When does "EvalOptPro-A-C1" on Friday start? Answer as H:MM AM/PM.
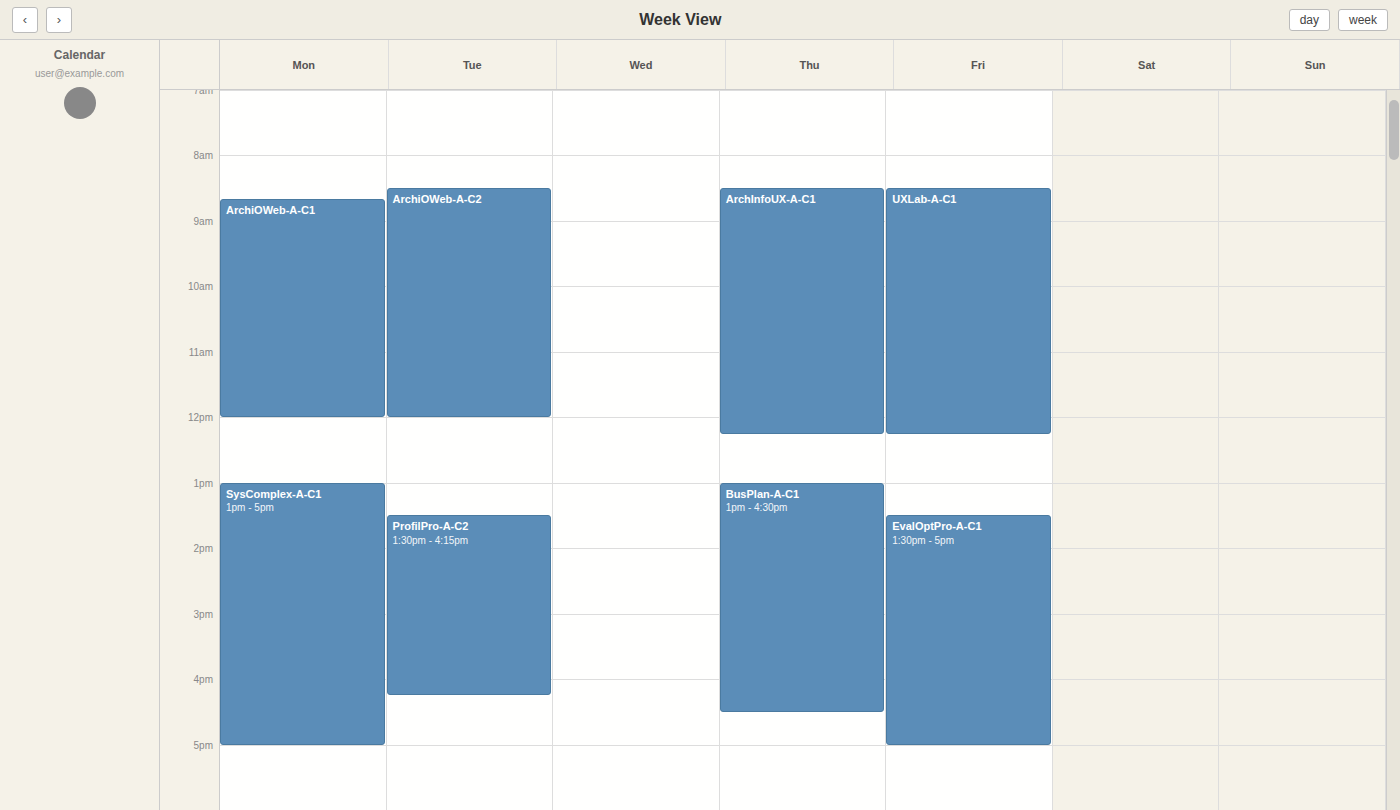
1:30 PM